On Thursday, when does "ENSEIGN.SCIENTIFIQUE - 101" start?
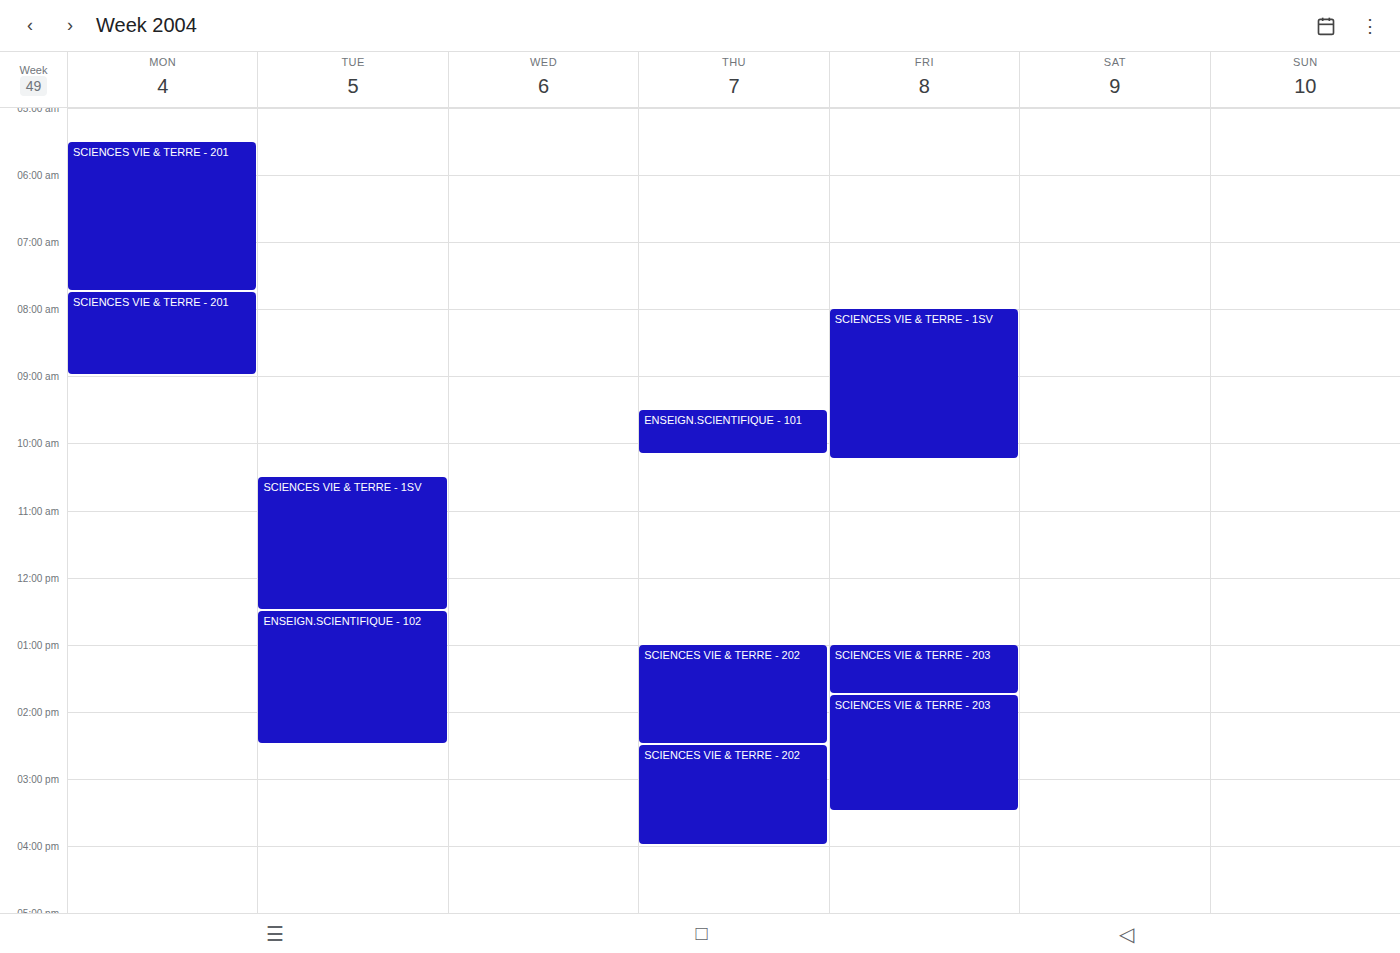
9:30 AM